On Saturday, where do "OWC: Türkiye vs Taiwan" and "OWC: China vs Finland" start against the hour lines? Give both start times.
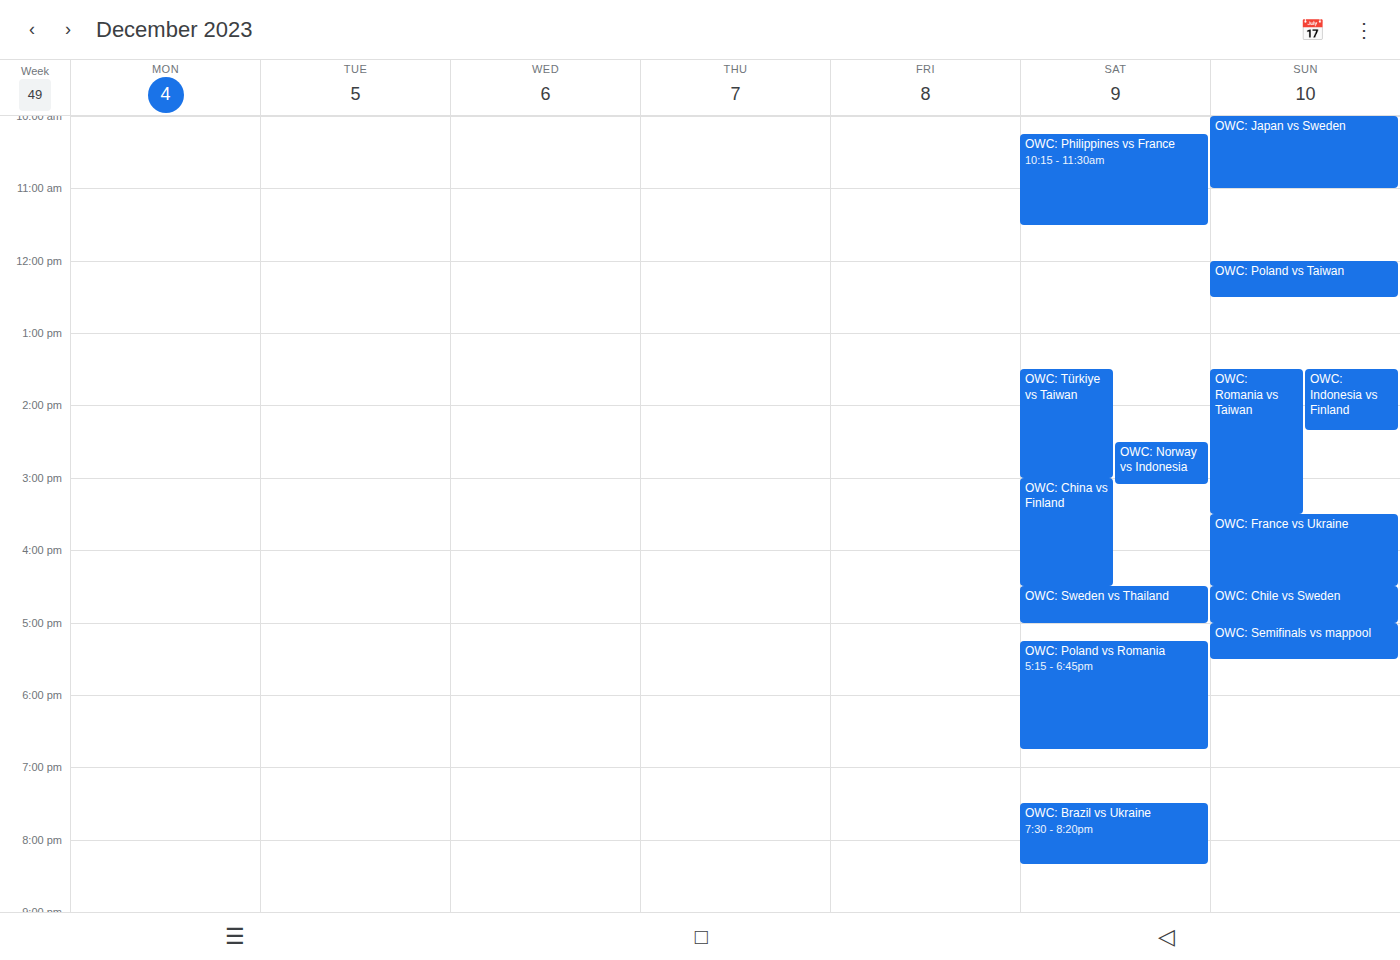
"OWC: Türkiye vs Taiwan": 13:30, halfway between the 13:00 and 14:00 lines. "OWC: China vs Finland": 15:00, exactly on the 15:00 line.